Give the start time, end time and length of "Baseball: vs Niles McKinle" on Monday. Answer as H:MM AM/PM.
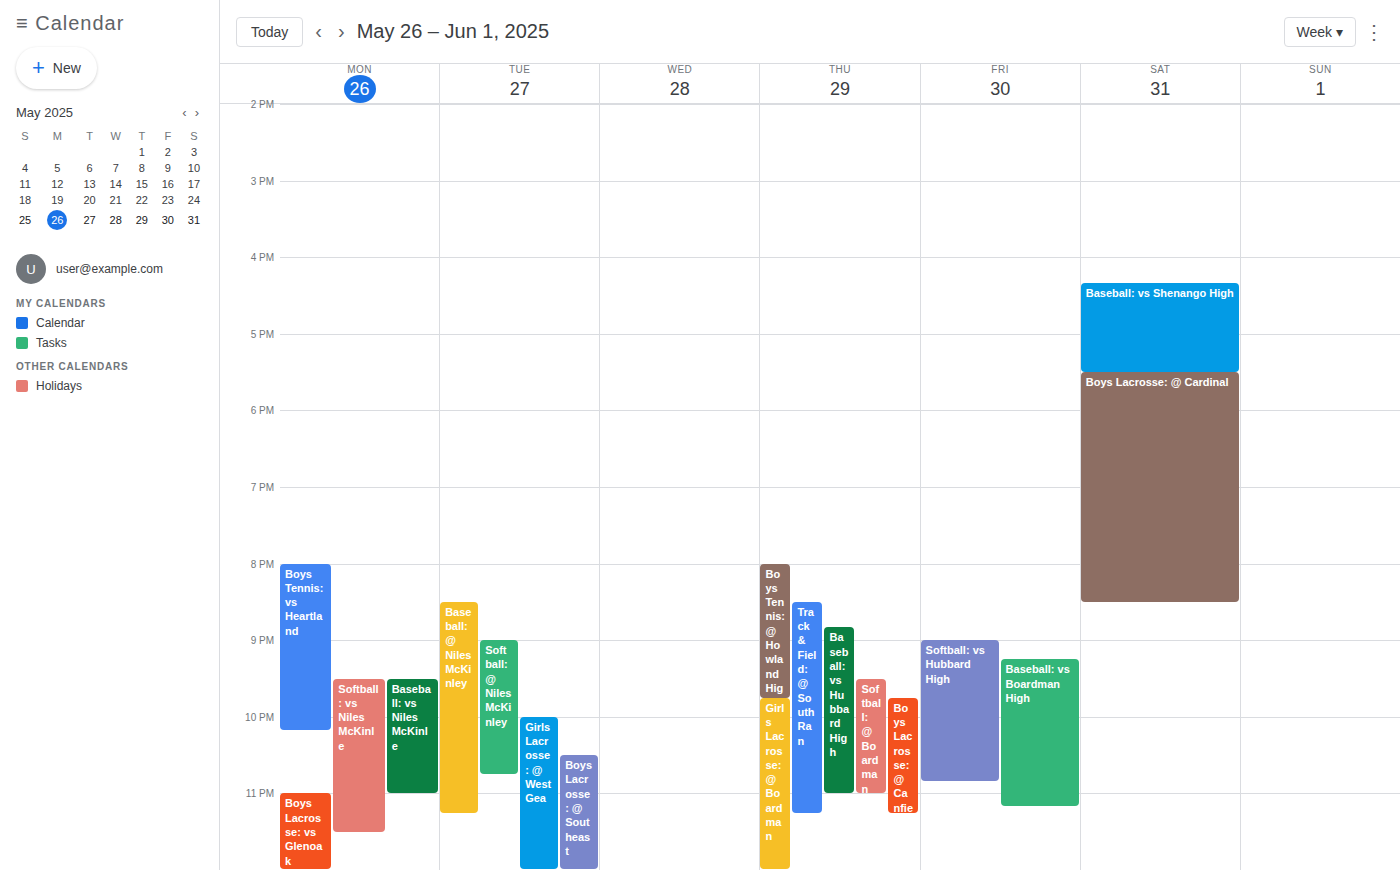
9:30 PM to 11:00 PM, 1 hour 30 minutes